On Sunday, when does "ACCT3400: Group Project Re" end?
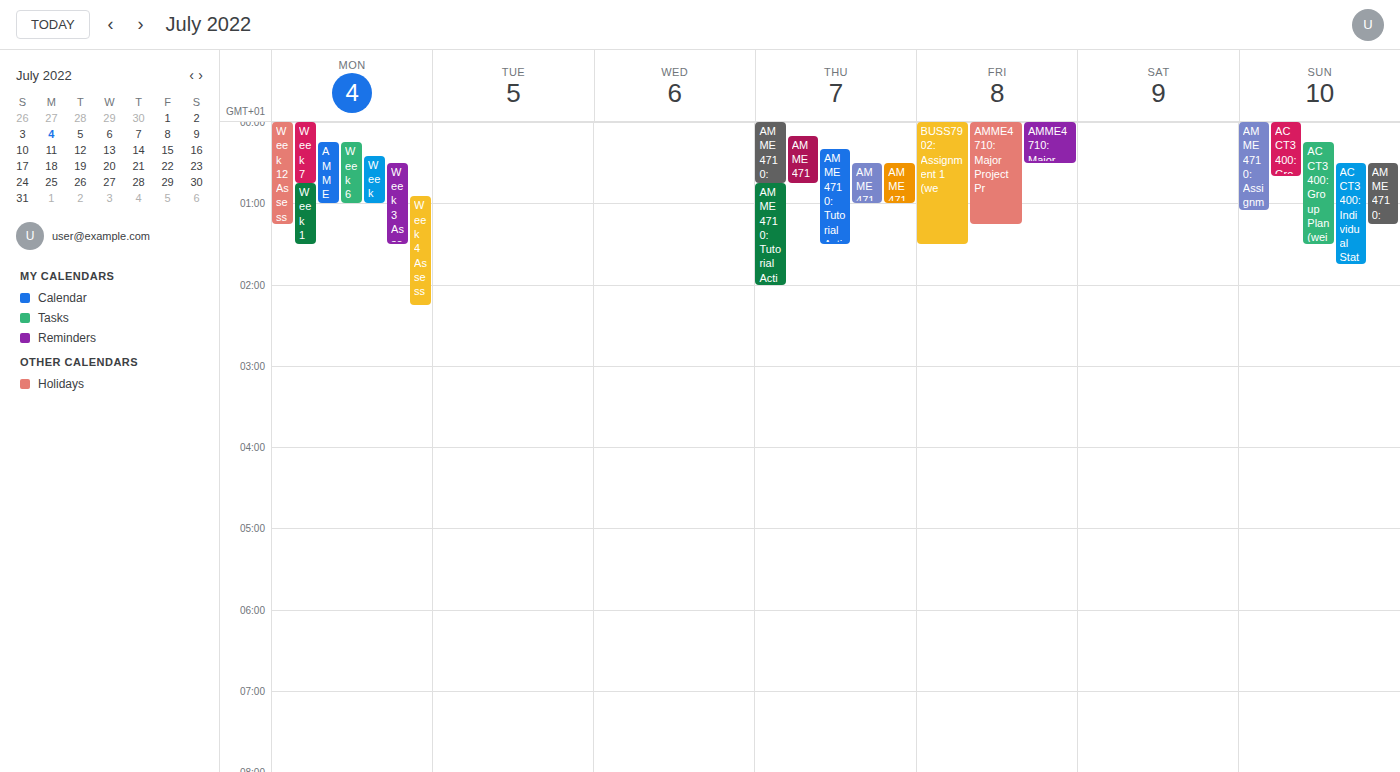
12:40 AM